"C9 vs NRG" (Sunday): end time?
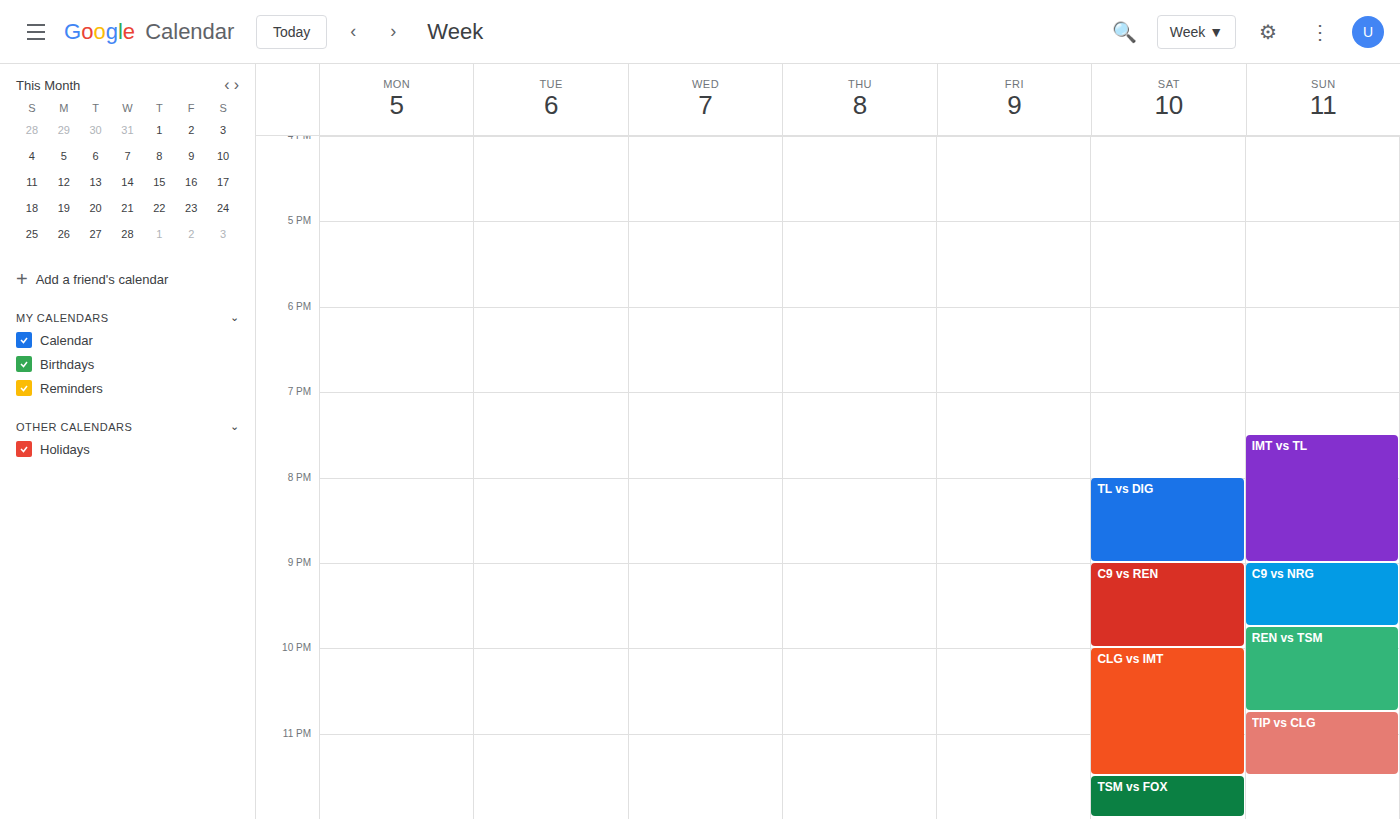
9:45 PM